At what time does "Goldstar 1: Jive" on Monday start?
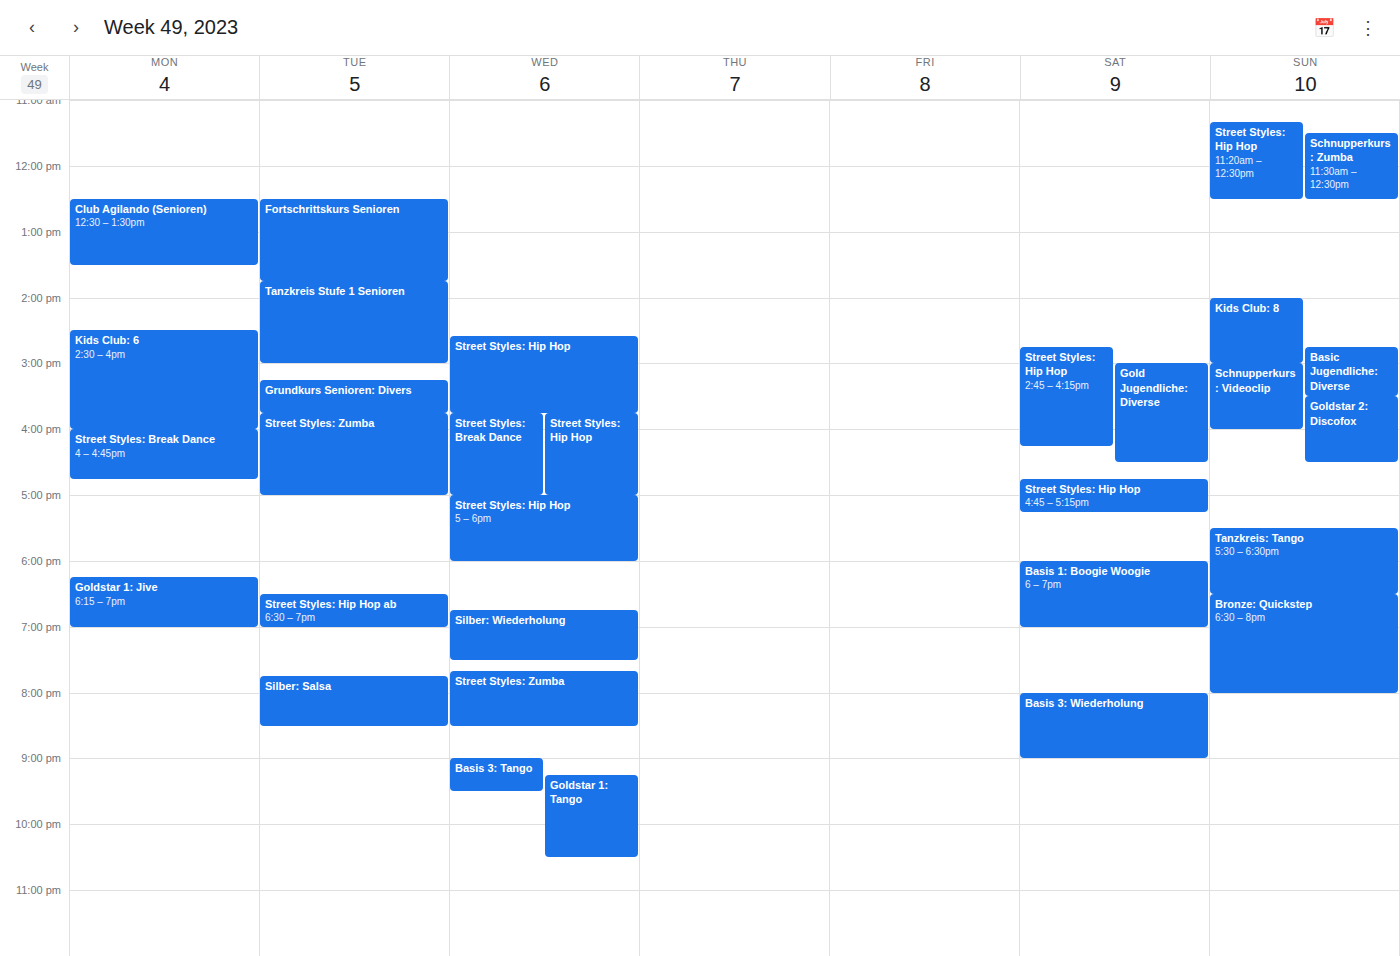
18:15